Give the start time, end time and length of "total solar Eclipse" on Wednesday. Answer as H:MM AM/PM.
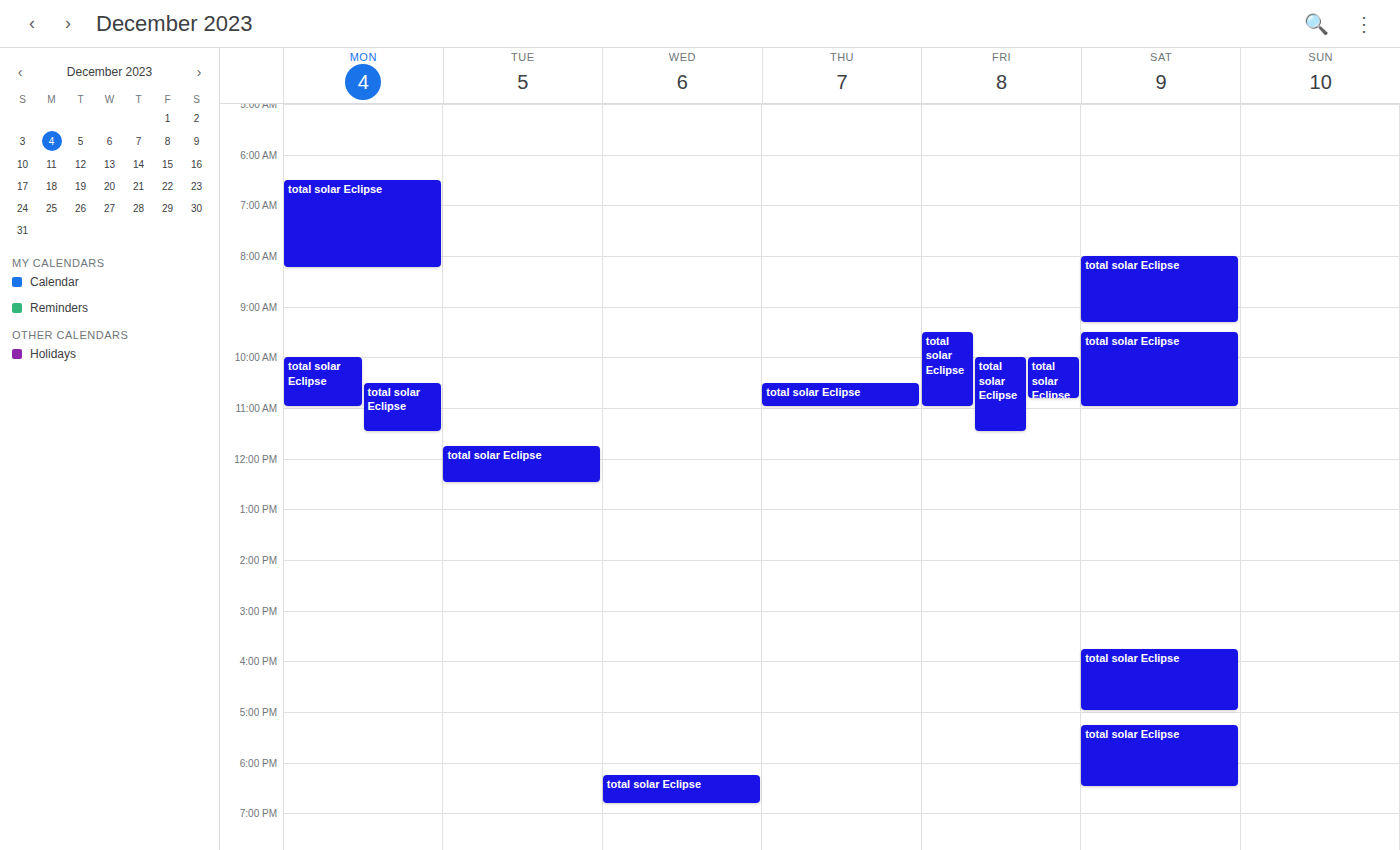
6:15 PM to 6:50 PM, 35 minutes